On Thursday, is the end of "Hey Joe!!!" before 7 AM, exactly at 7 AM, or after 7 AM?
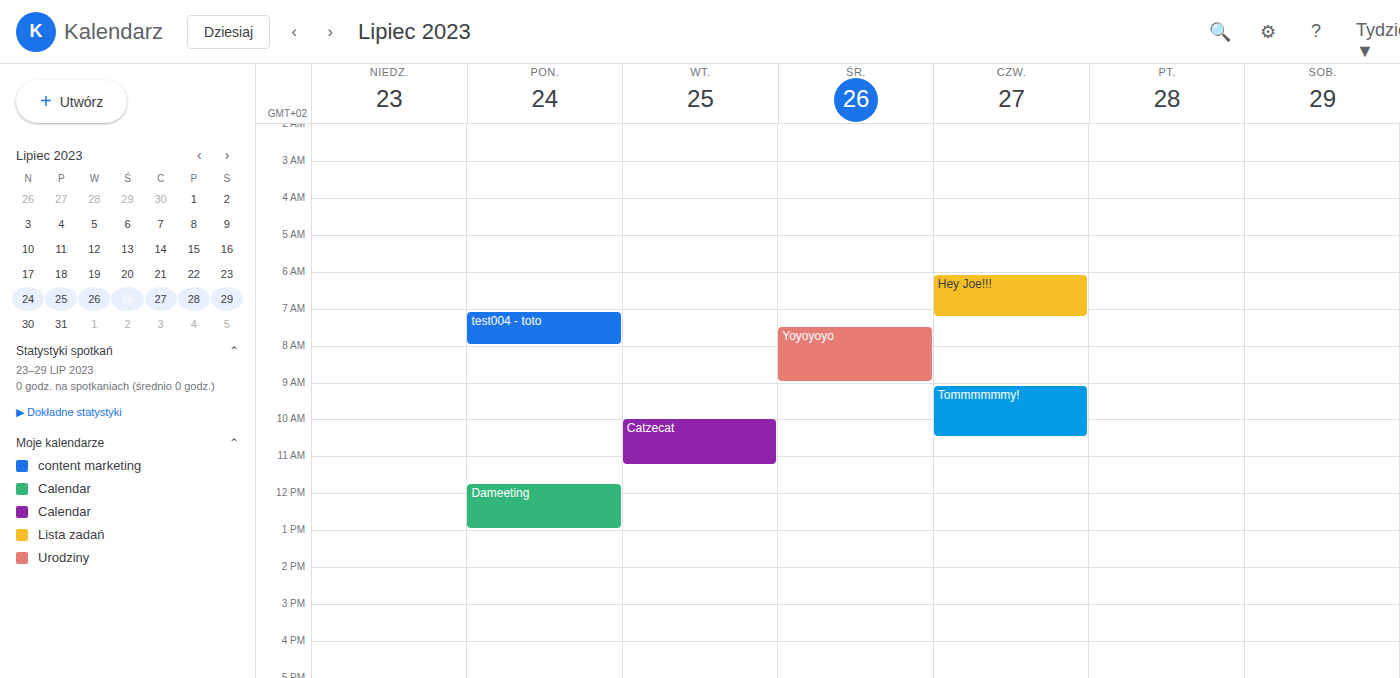
7:15 AM -- after 7 AM, 15 minutes below the 7 AM line.